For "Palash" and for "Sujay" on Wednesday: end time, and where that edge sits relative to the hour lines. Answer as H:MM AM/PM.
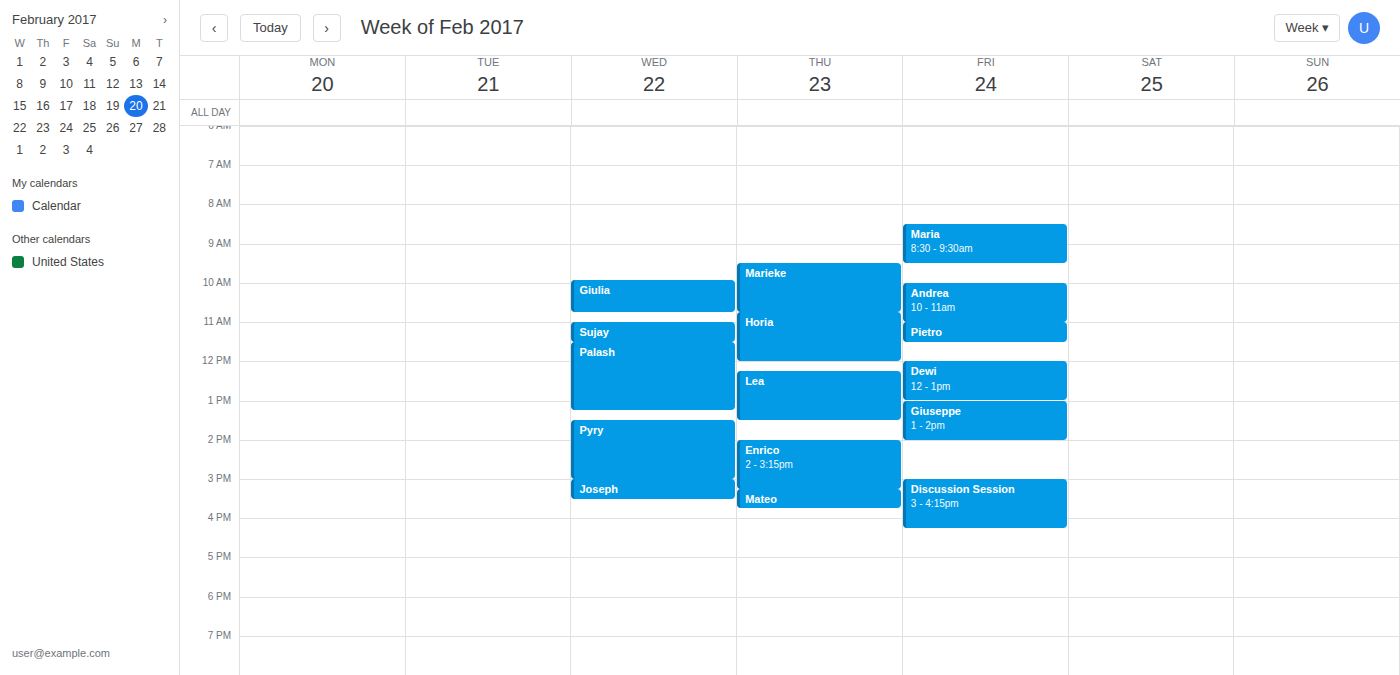
"Palash": 1:15 PM, neither: a quarter of the way from the 1 PM line to the 2 PM line. "Sujay": 11:30 AM, halfway between the 11 AM and 12 PM lines.